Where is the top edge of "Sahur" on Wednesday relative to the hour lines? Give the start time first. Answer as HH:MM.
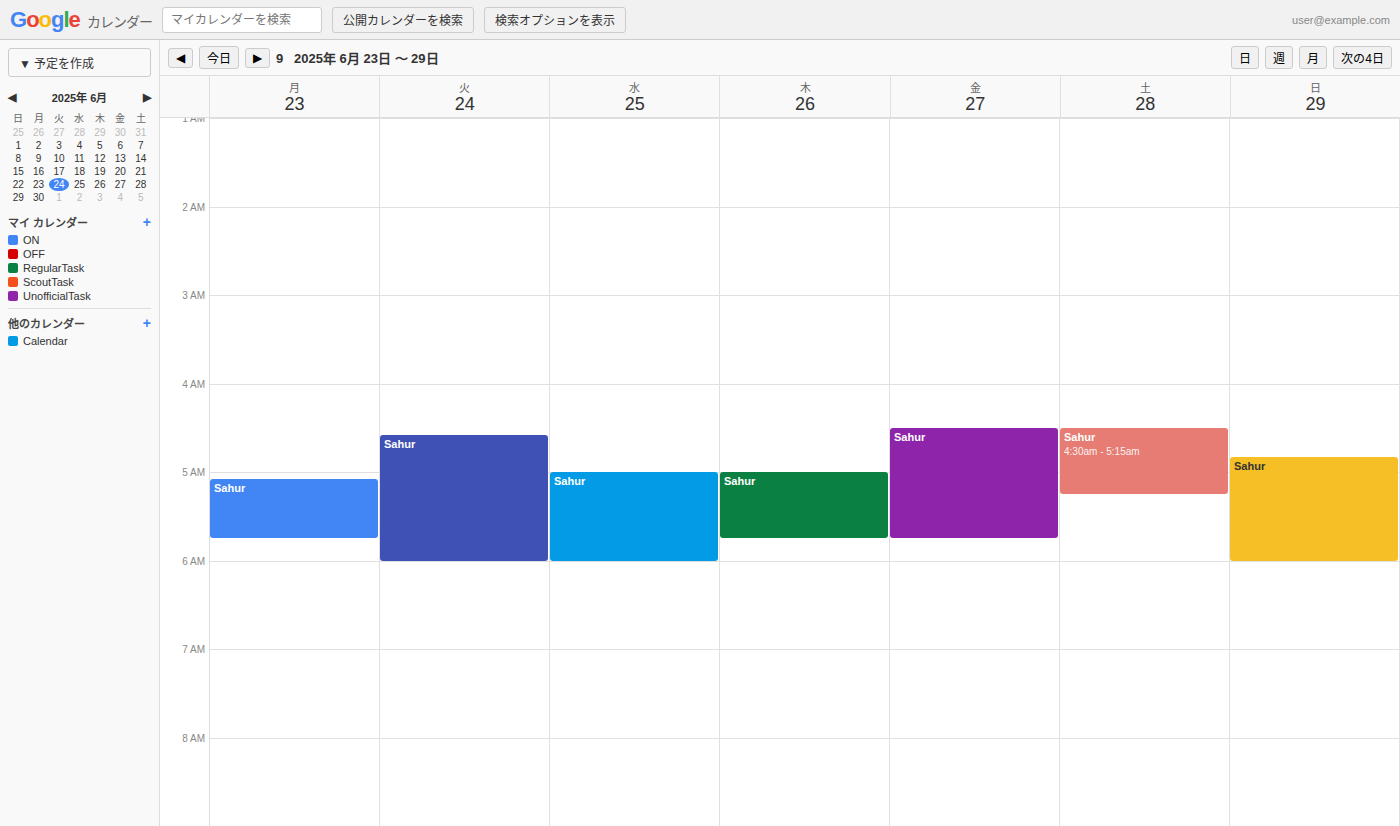
05:00 -- exactly on the 05:00 line.